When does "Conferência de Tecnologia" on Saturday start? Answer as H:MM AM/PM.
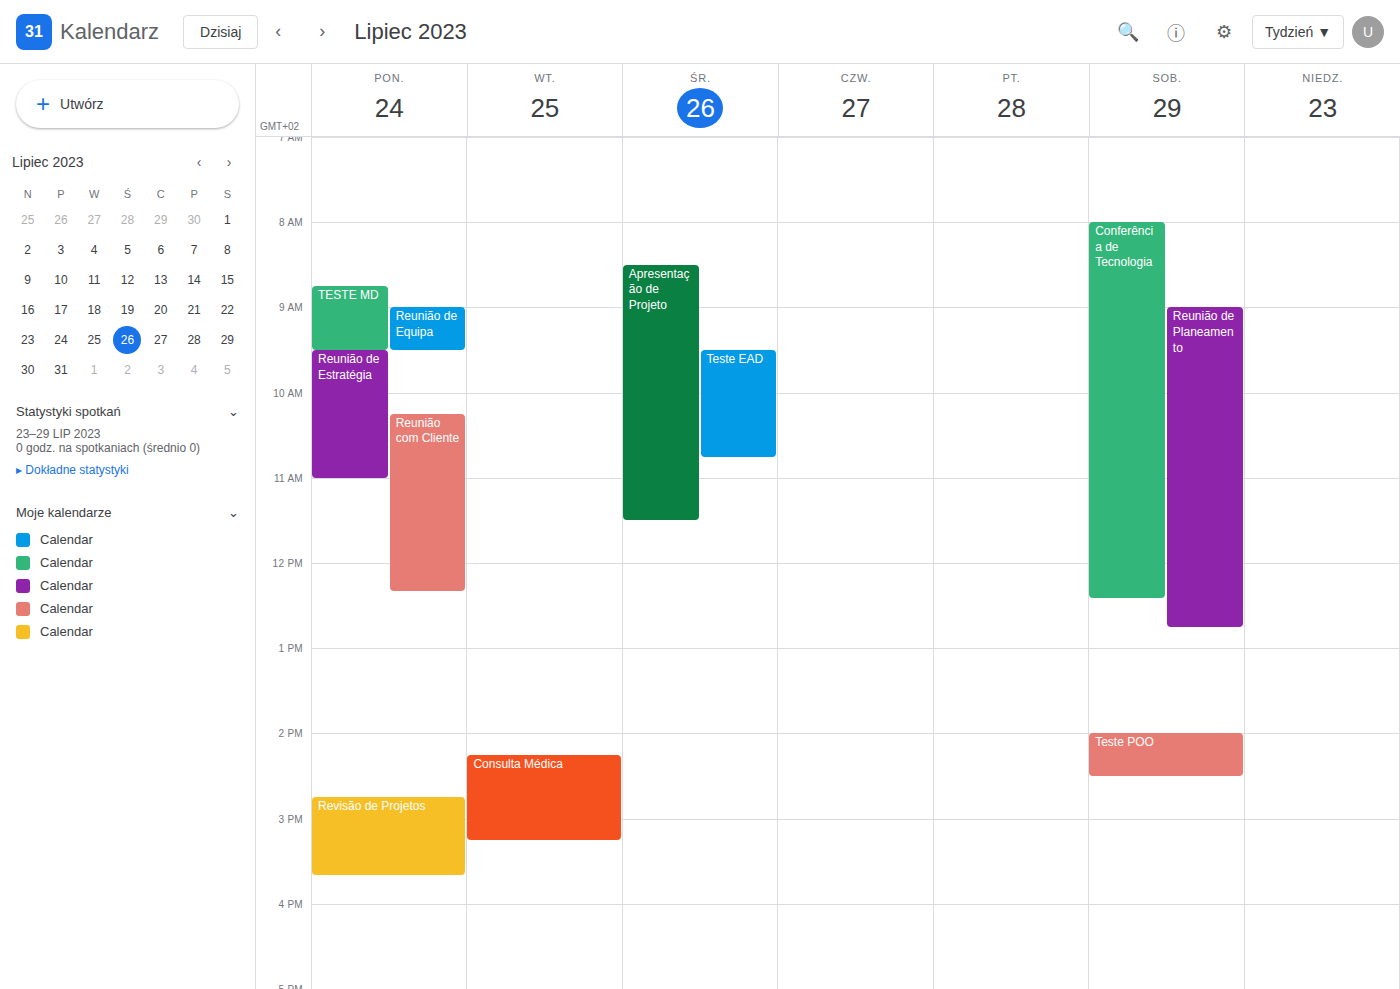
8:00 AM